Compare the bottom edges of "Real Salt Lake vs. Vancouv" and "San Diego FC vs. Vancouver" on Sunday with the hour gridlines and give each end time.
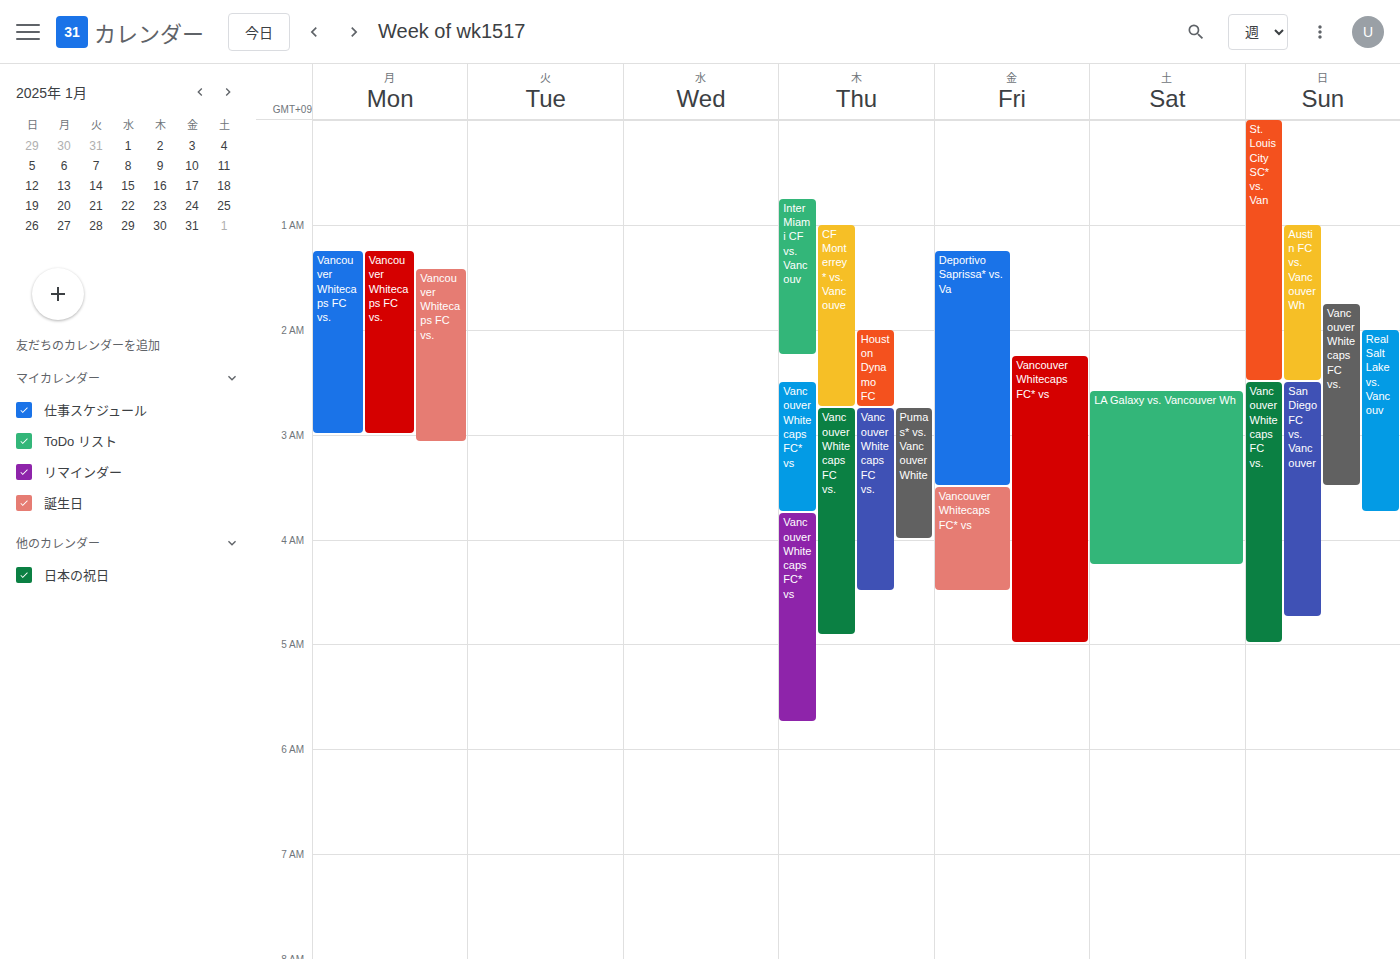
"Real Salt Lake vs. Vancouv": 3:45 AM, neither: three quarters of the way from the 3 AM line to the 4 AM line. "San Diego FC vs. Vancouver": 4:45 AM, neither: three quarters of the way from the 4 AM line to the 5 AM line.